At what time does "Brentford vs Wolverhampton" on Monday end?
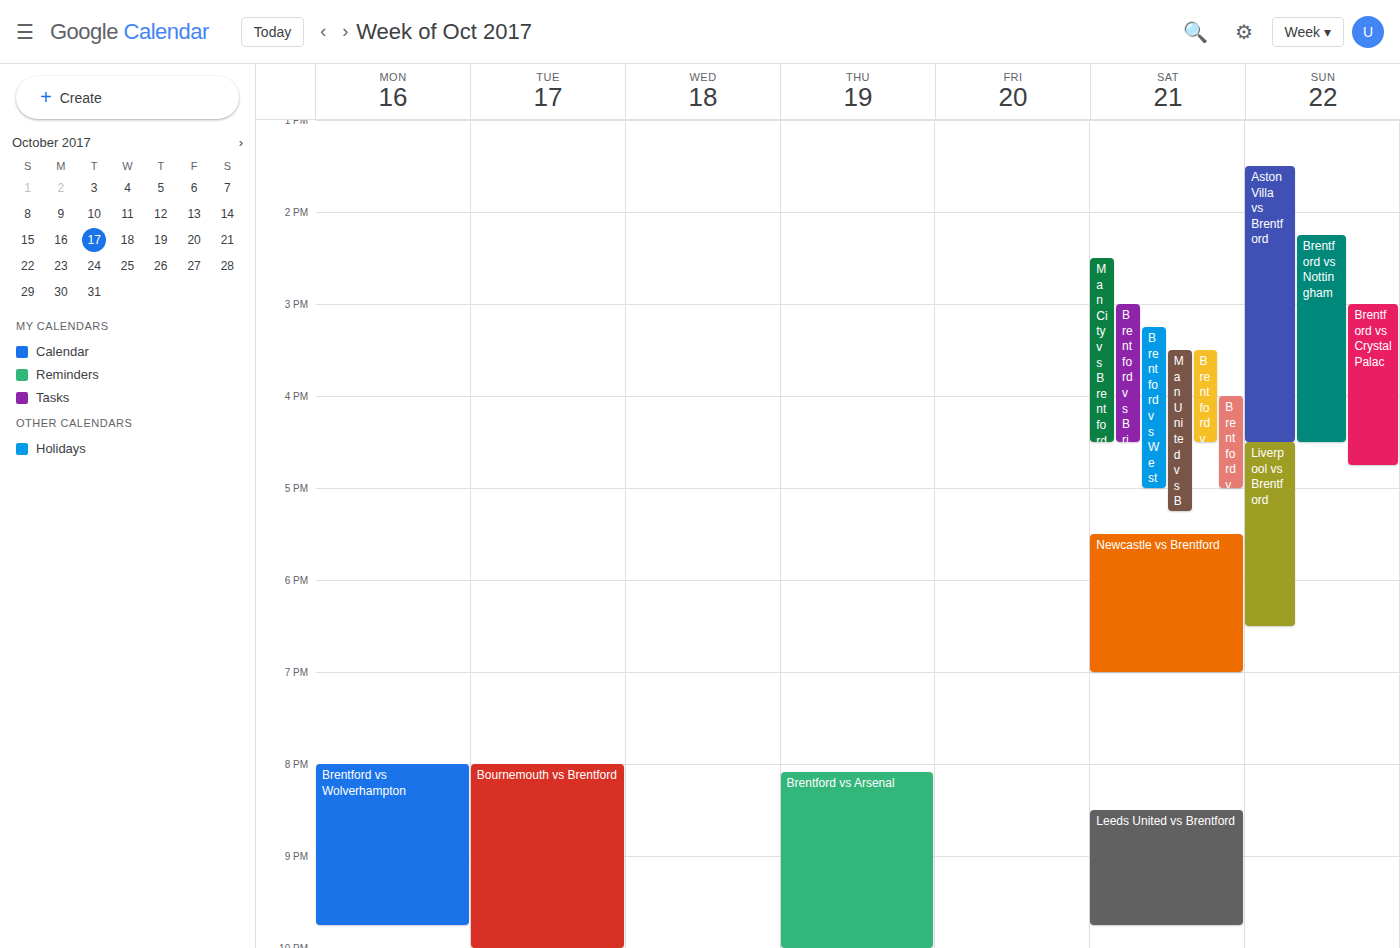
9:45 PM